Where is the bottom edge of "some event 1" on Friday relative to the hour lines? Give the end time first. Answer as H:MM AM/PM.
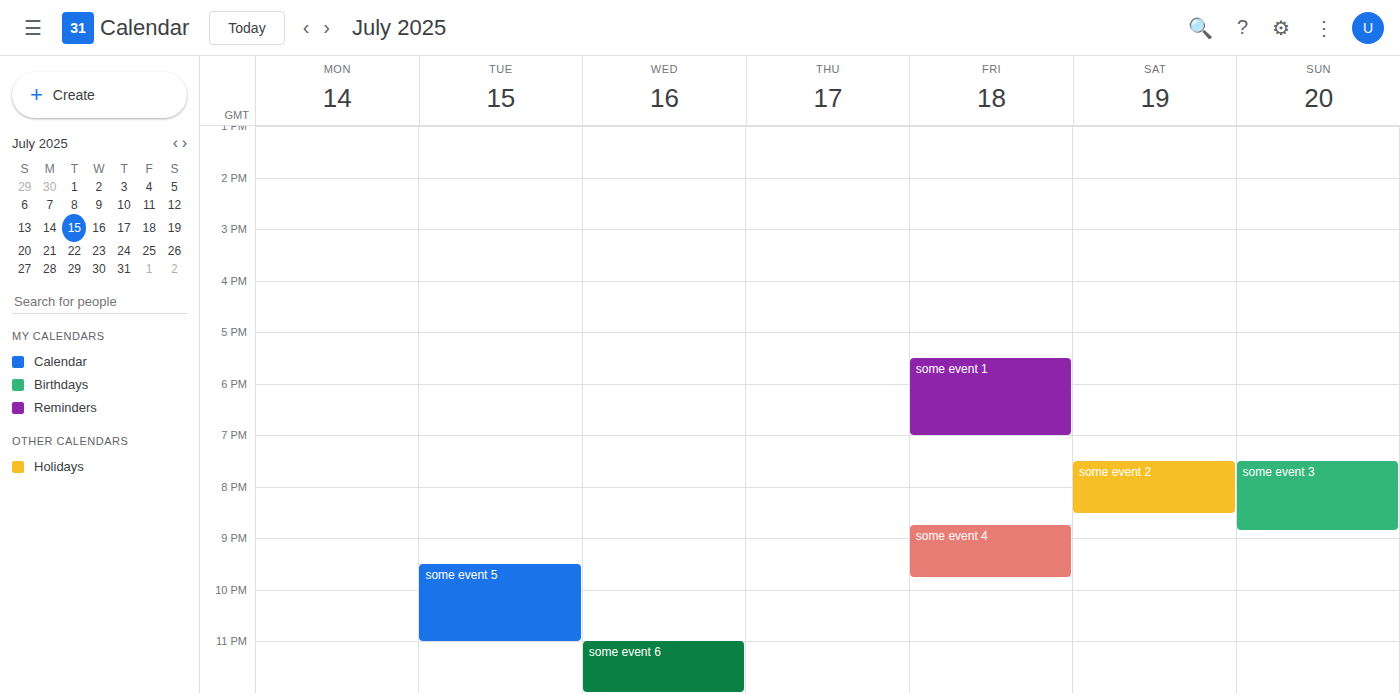
7:00 PM -- exactly on the 7 PM line.